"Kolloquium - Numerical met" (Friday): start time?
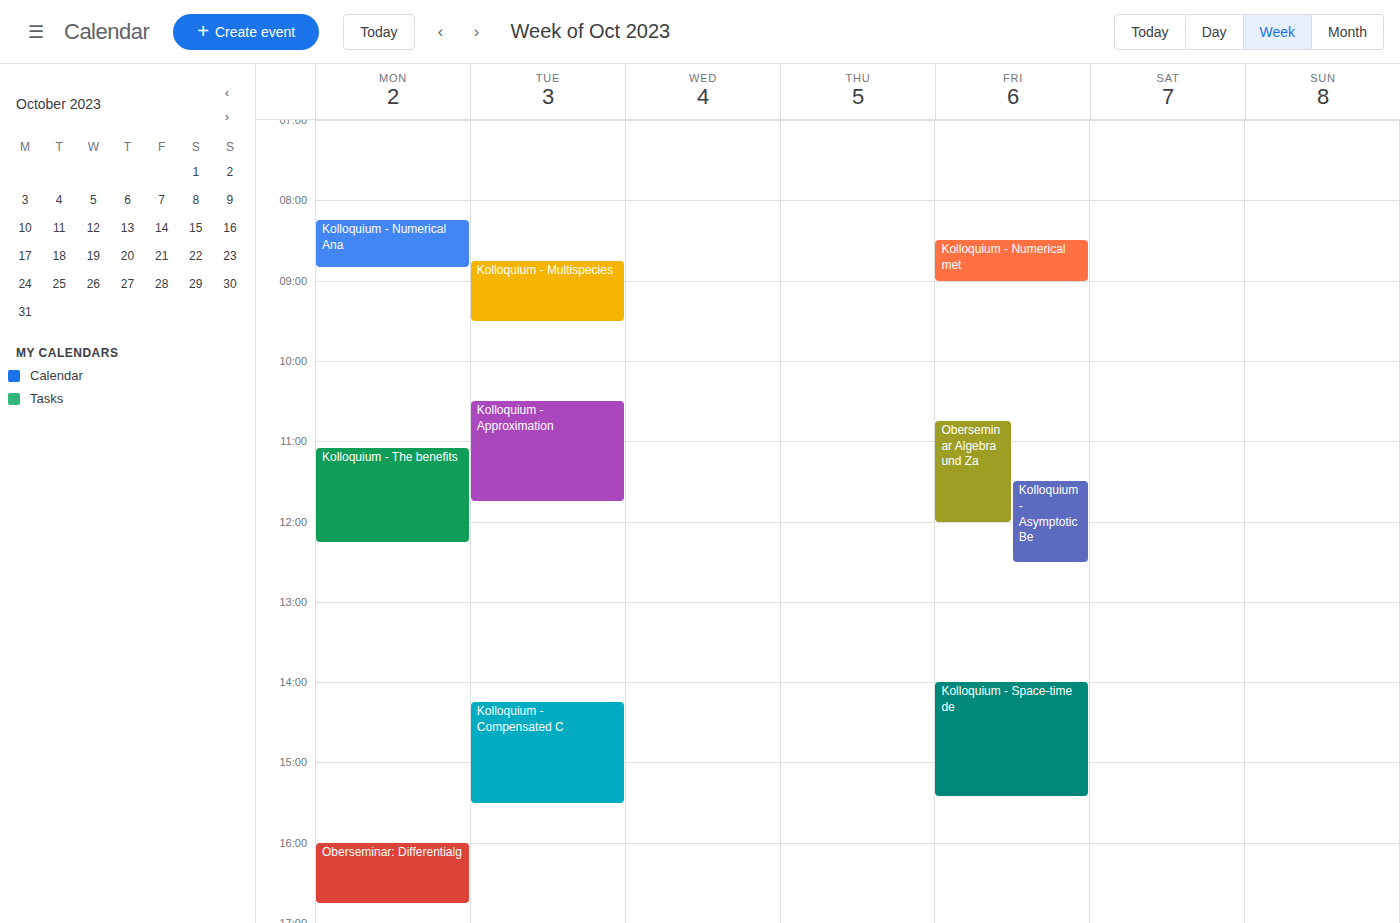
8:30 AM